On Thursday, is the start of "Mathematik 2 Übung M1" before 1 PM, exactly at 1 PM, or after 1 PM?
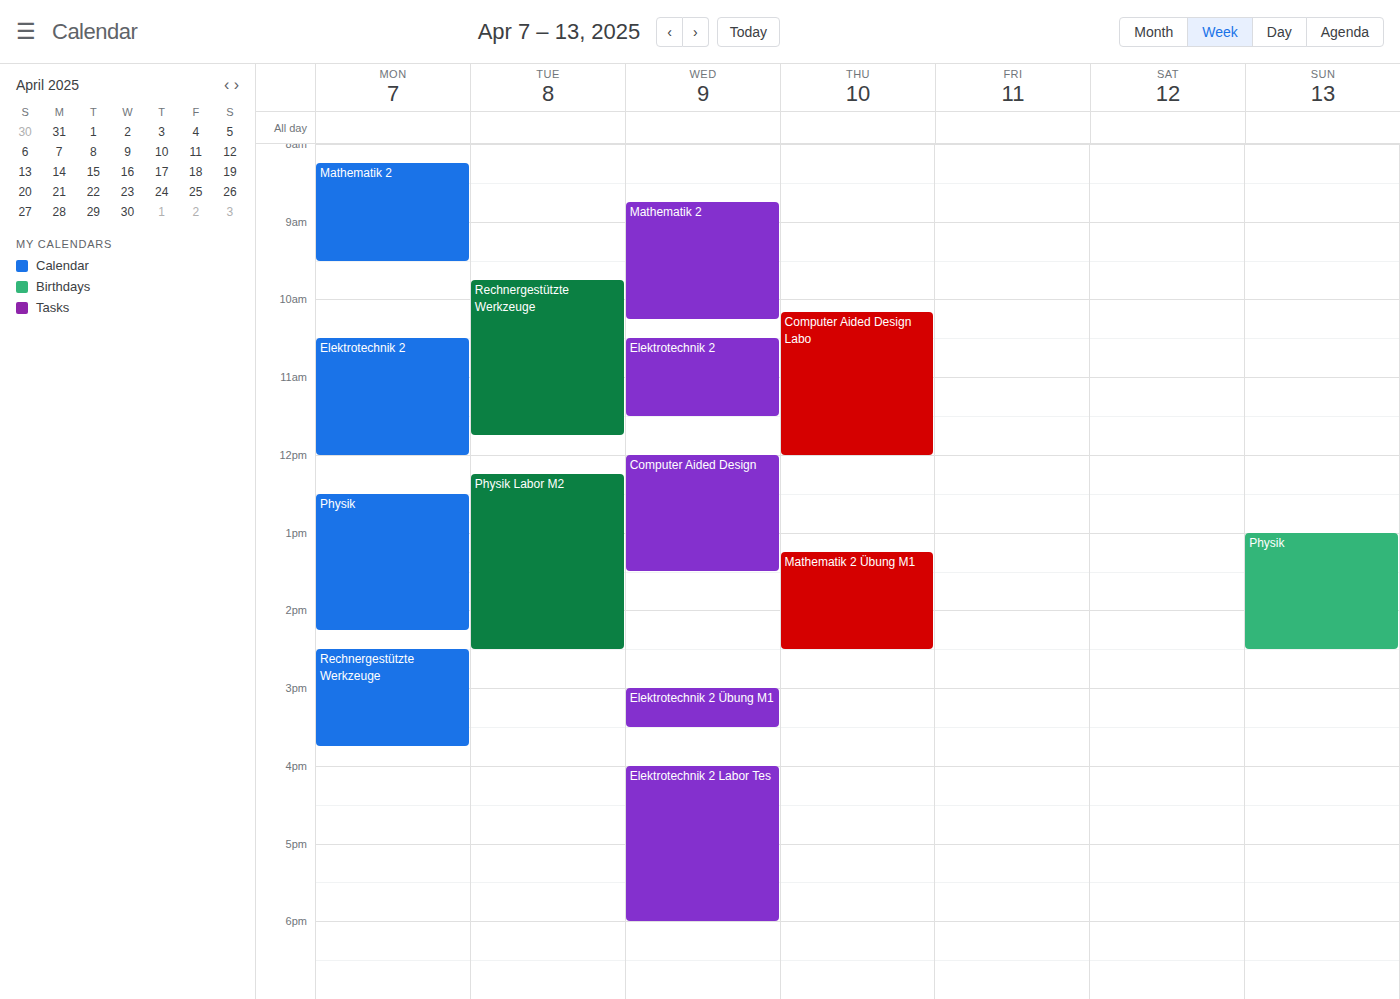
1:15 PM -- after 1 PM, 15 minutes below the 1 PM line.